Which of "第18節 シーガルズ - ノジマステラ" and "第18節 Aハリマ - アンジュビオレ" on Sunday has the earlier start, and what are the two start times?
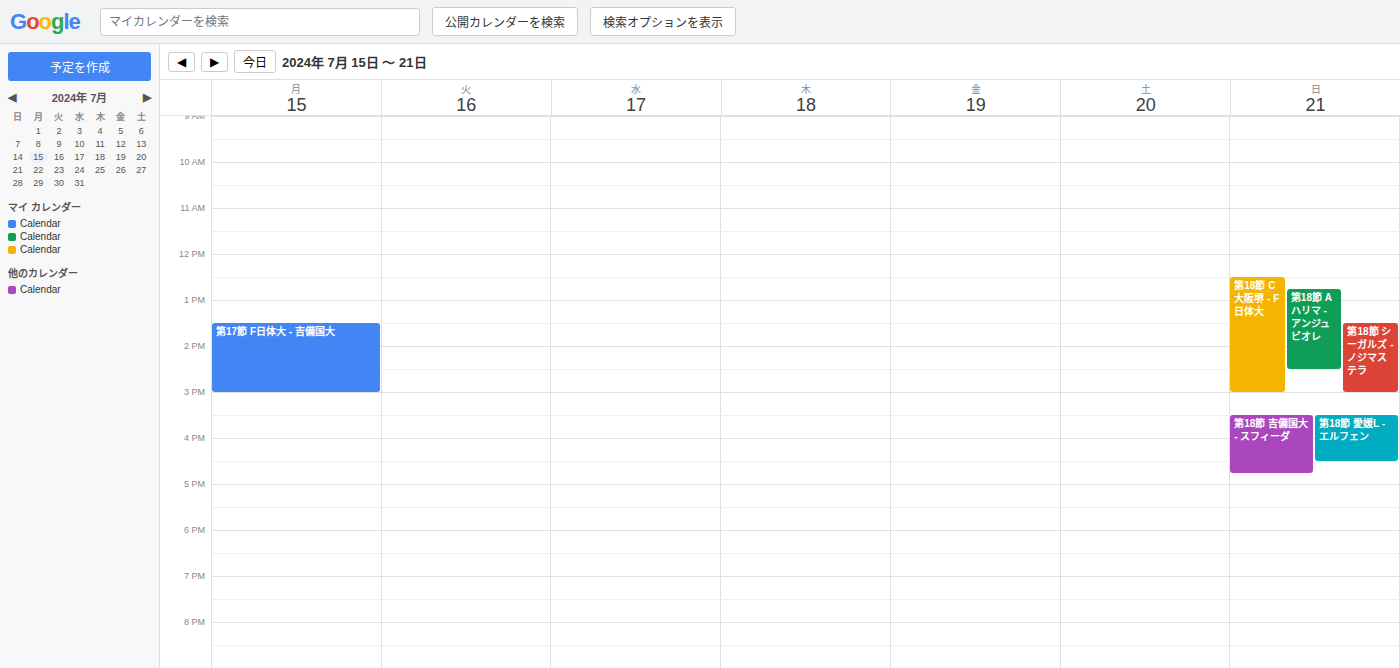
"第18節 Aハリマ - アンジュビオレ" 12:45 PM; "第18節 シーガルズ - ノジマステラ" 1:30 PM.